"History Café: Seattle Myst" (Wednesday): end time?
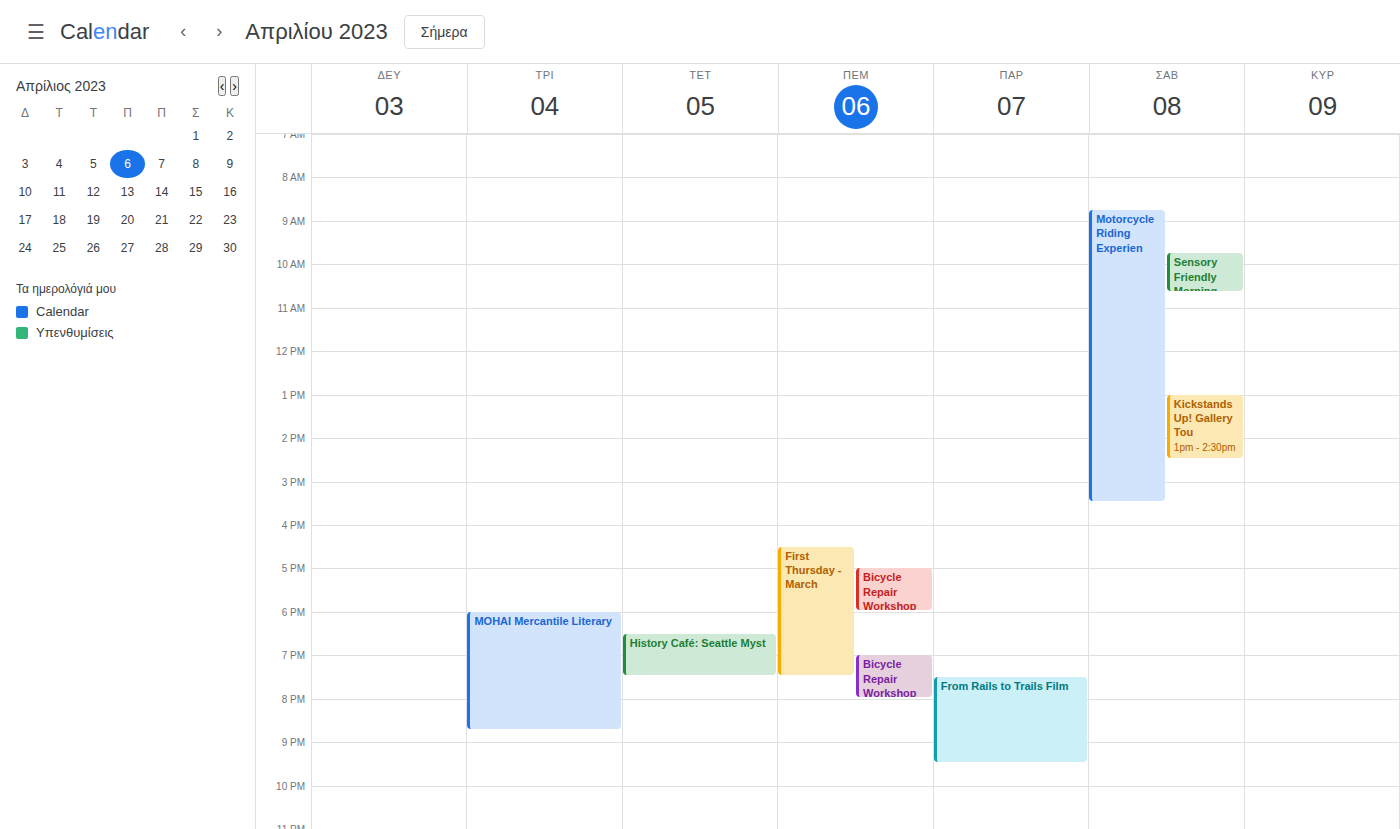
7:30 PM